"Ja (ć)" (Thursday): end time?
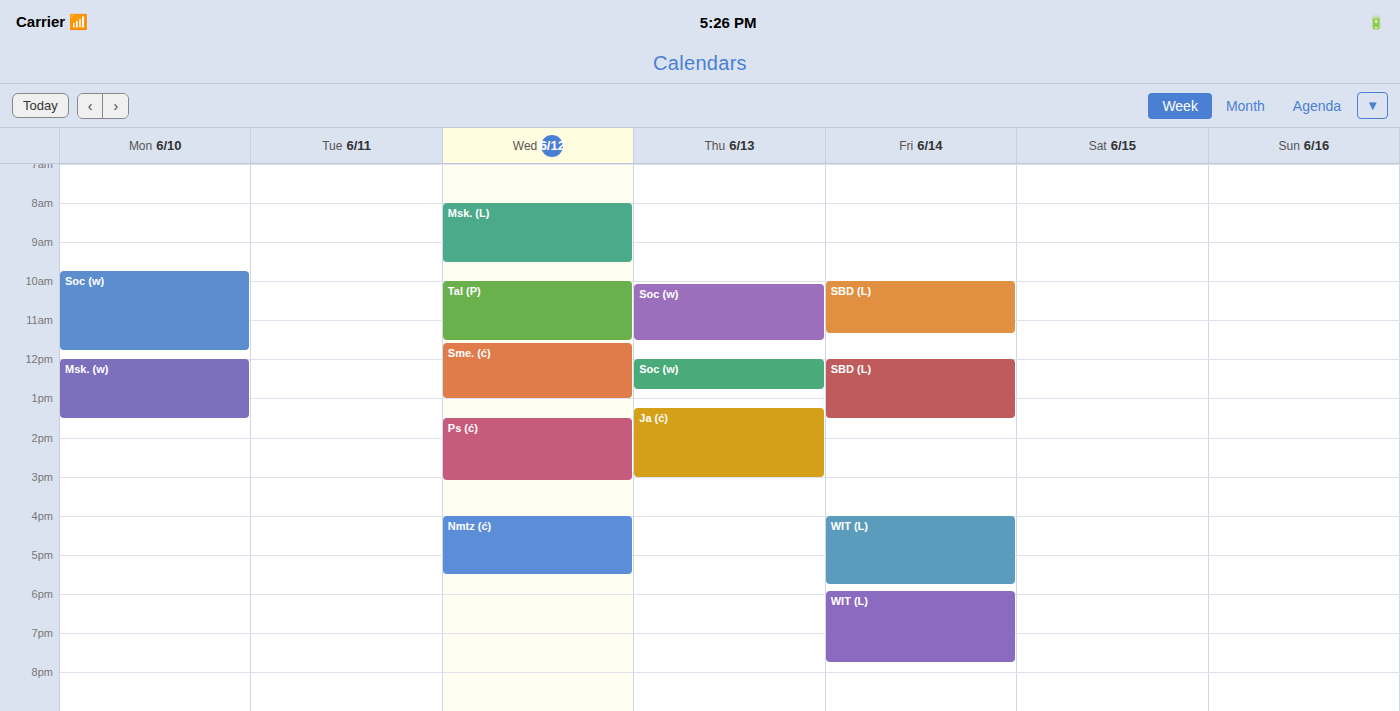
3:00 PM